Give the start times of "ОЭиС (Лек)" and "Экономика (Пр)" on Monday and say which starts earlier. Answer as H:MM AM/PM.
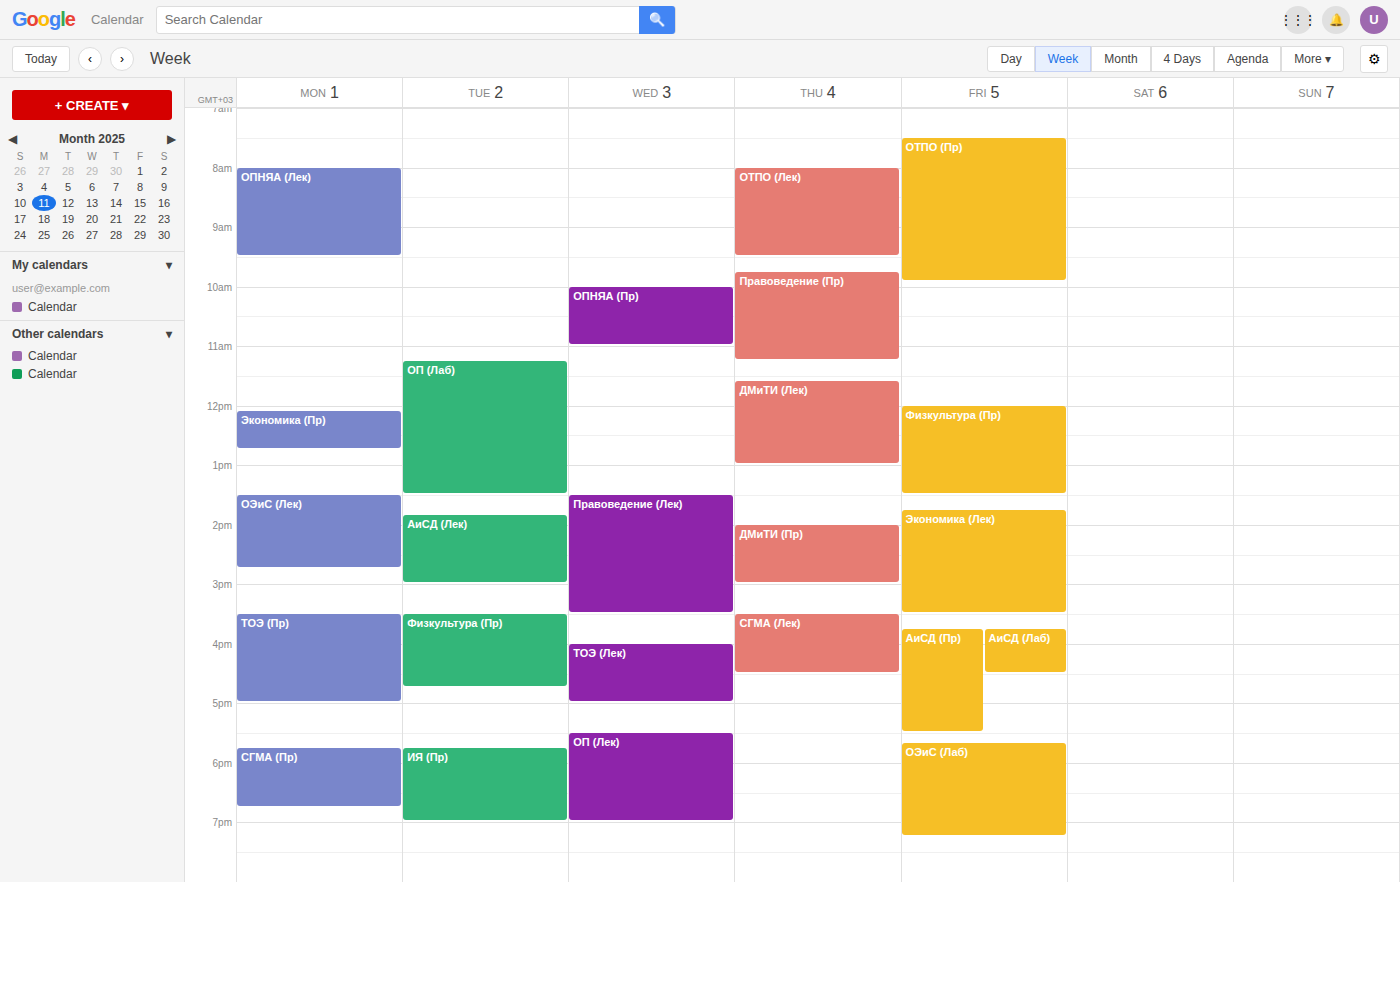
"Экономика (Пр)" 12:05 PM; "ОЭиС (Лек)" 1:30 PM.